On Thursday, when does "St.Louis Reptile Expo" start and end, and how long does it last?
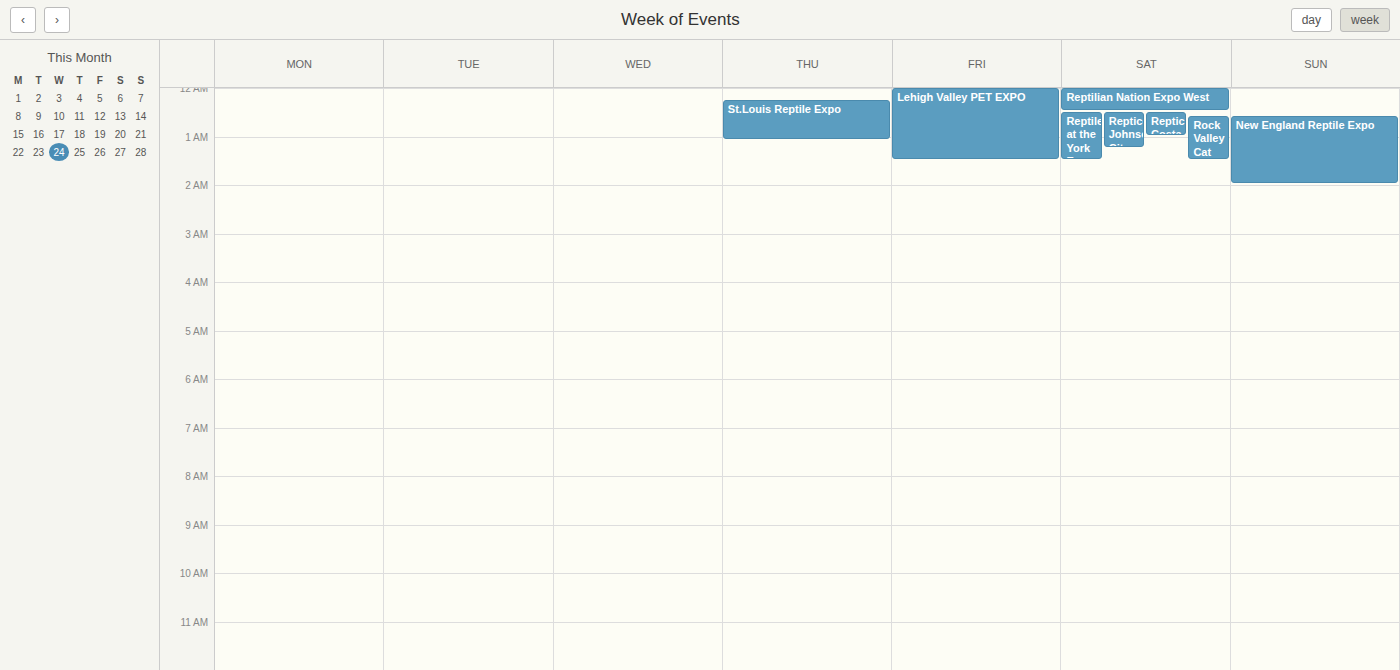
12:15 AM to 1:05 AM, 50 minutes